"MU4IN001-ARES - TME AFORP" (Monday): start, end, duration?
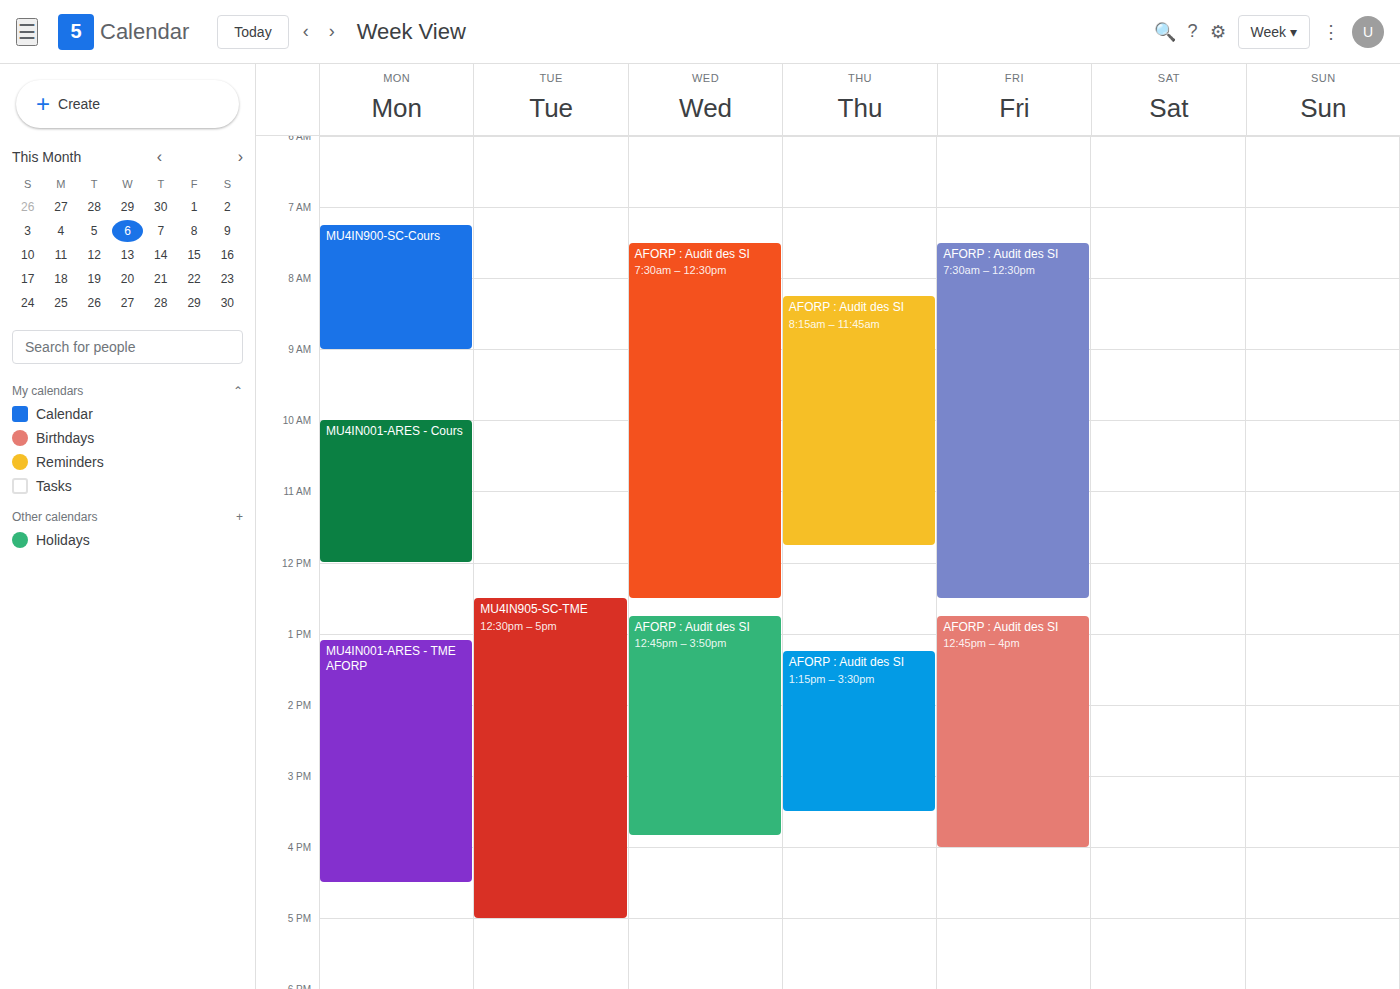
1:05 PM to 4:30 PM, 3 hours 25 minutes